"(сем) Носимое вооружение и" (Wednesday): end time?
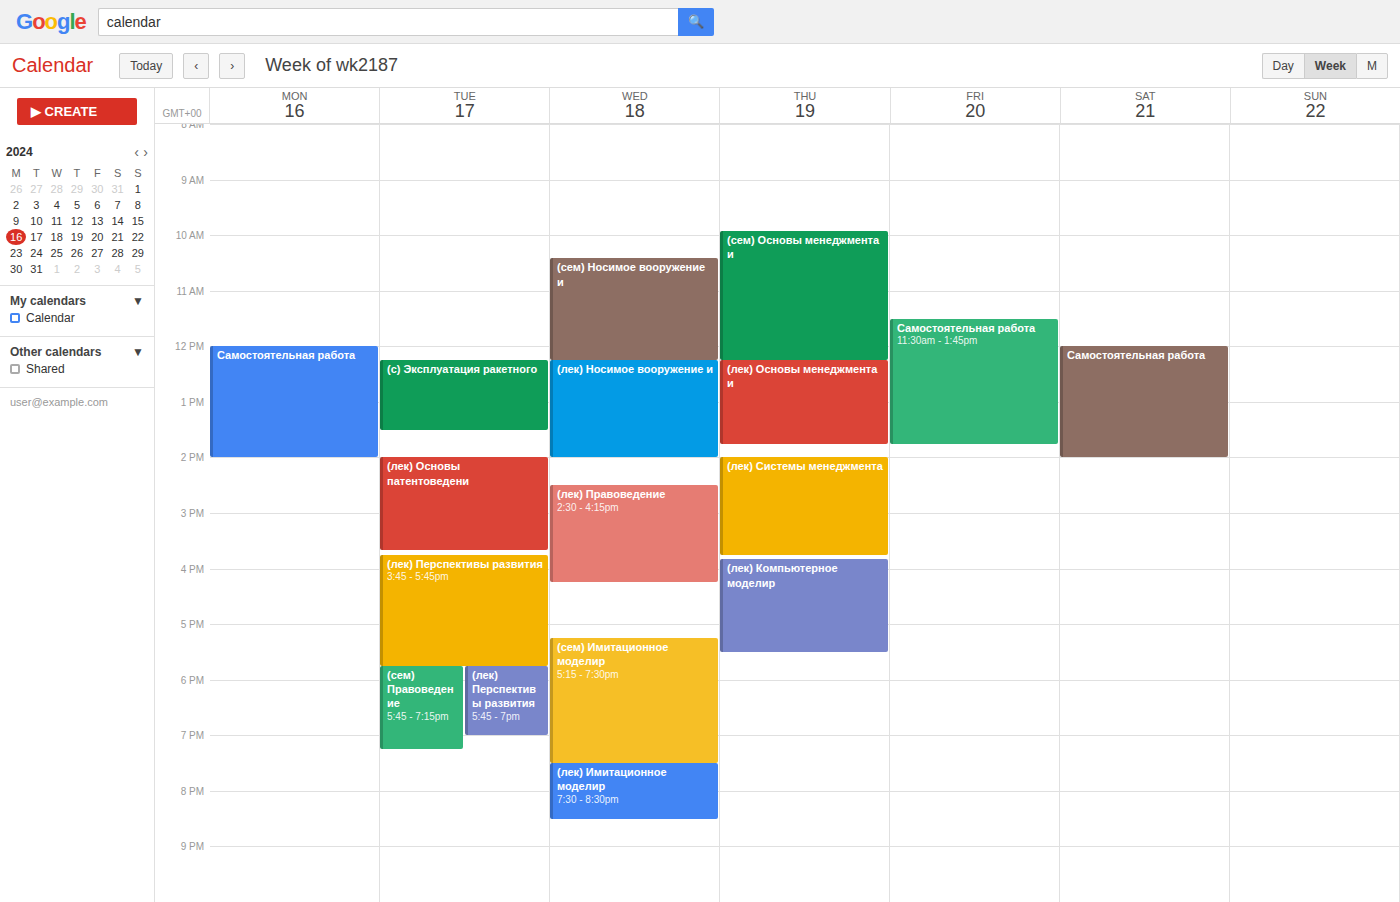
12:15 PM